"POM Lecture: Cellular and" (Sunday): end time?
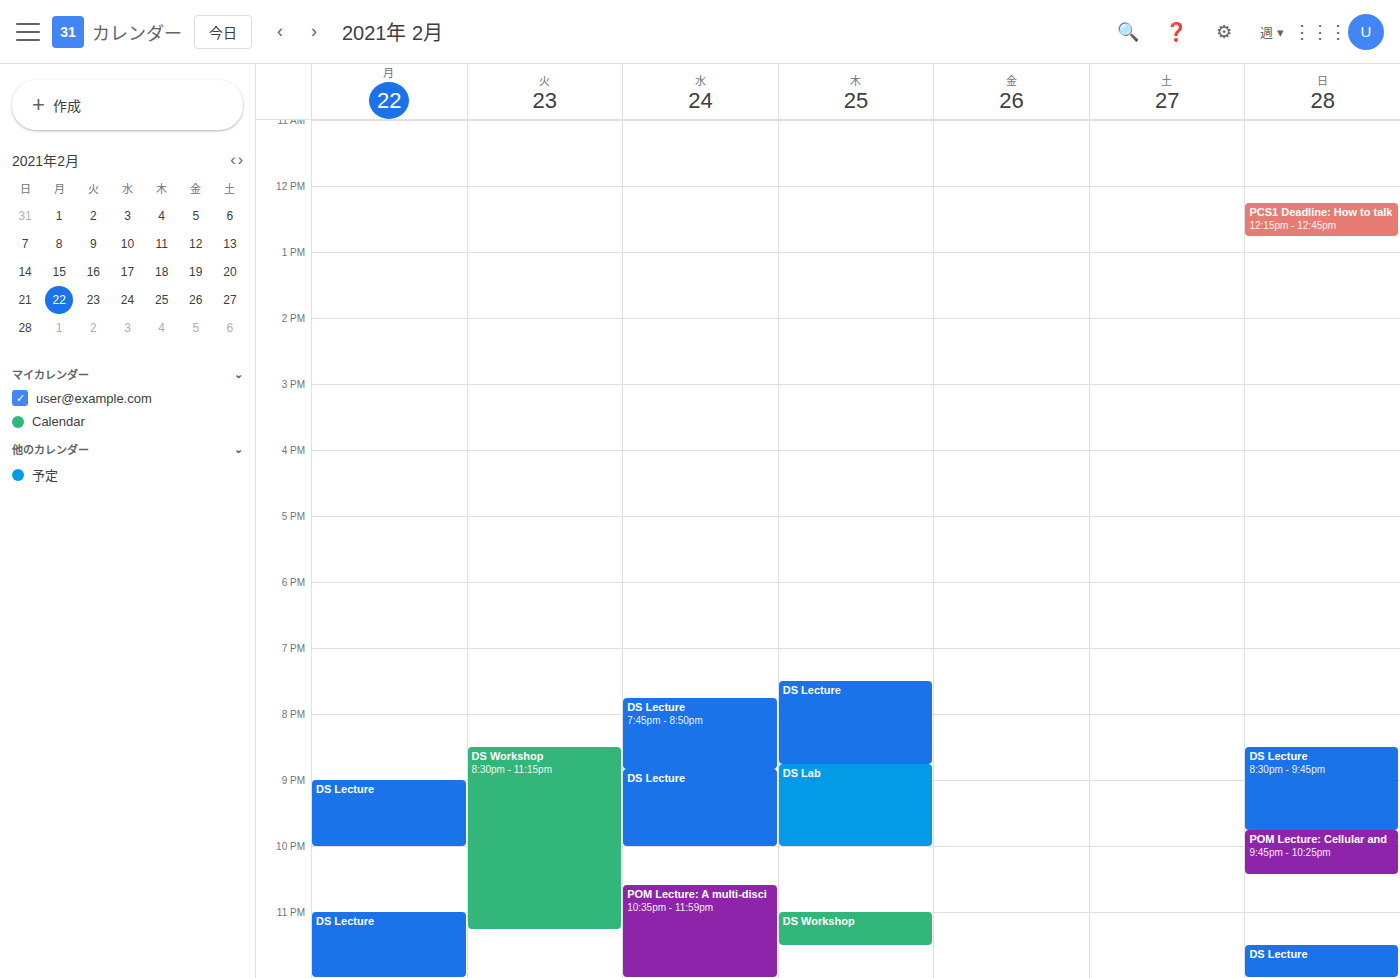
10:25 PM